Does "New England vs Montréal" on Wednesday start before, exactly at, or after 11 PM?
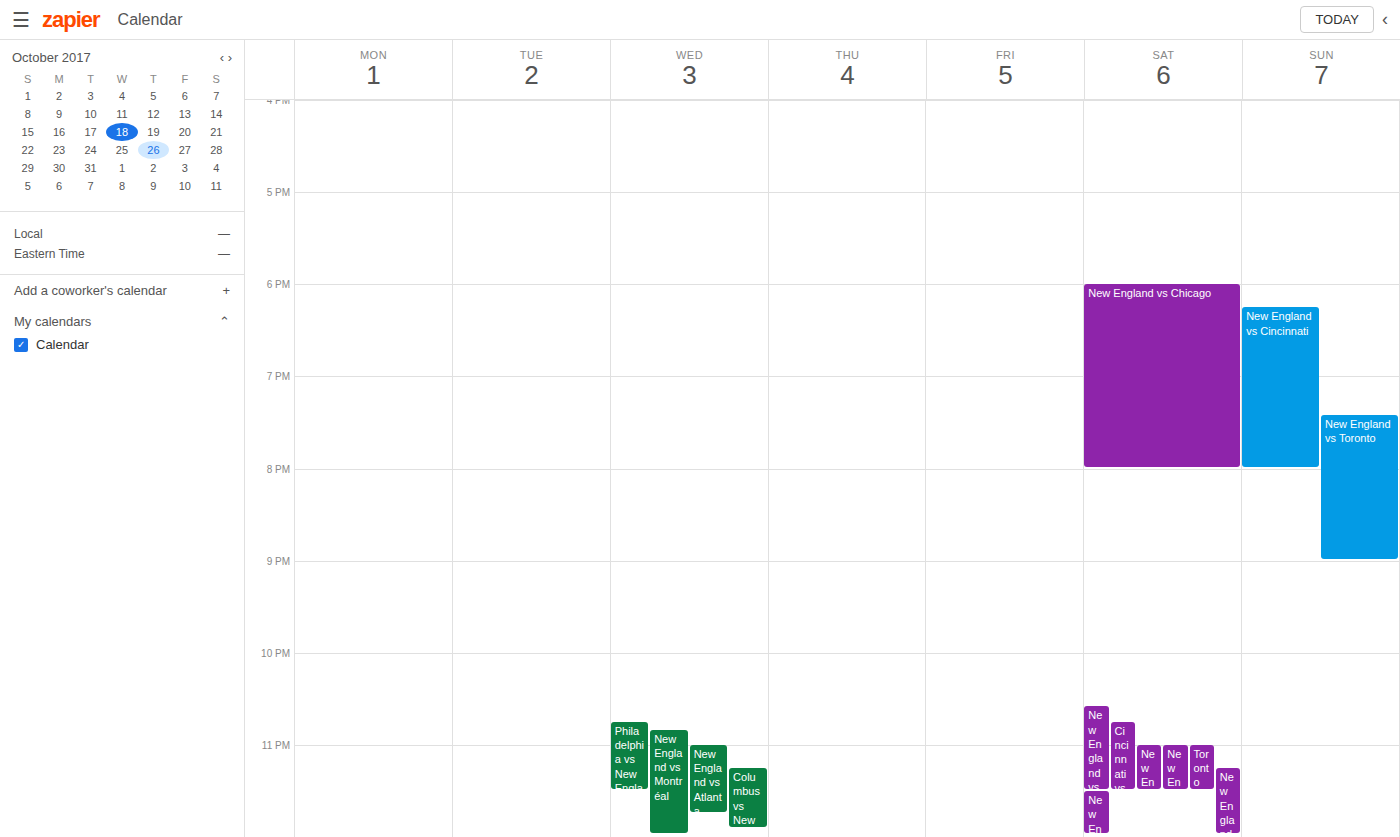
10:50 PM -- before 11 PM, 10 minutes above the 11 PM line.